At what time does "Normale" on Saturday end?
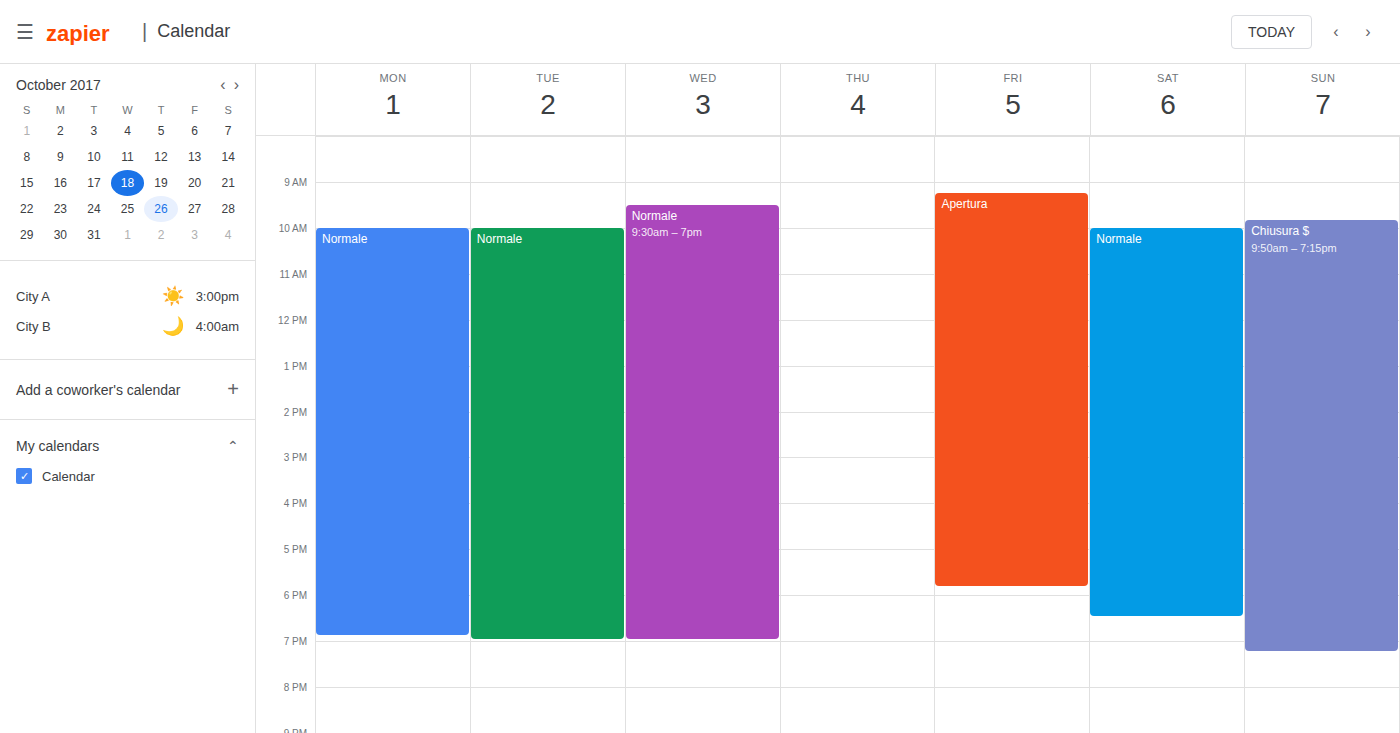
6:30 PM